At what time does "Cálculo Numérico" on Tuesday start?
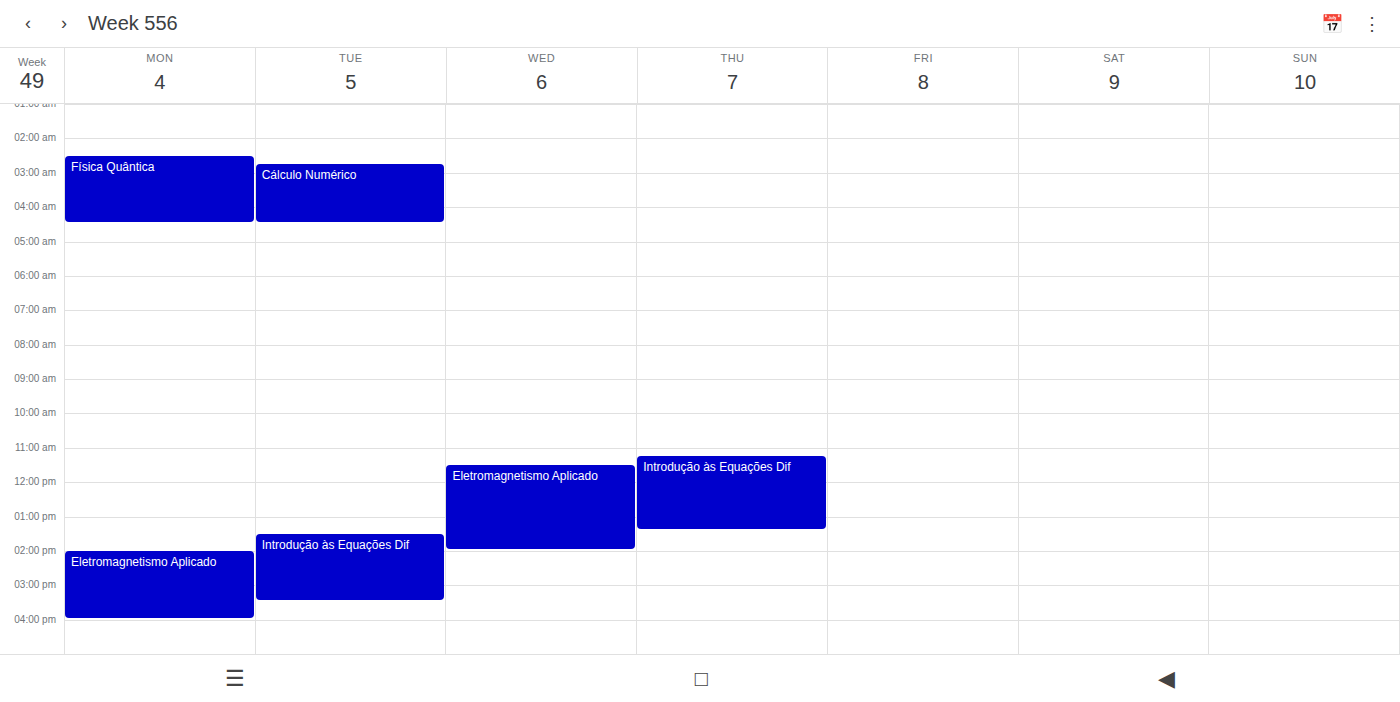
2:45 AM